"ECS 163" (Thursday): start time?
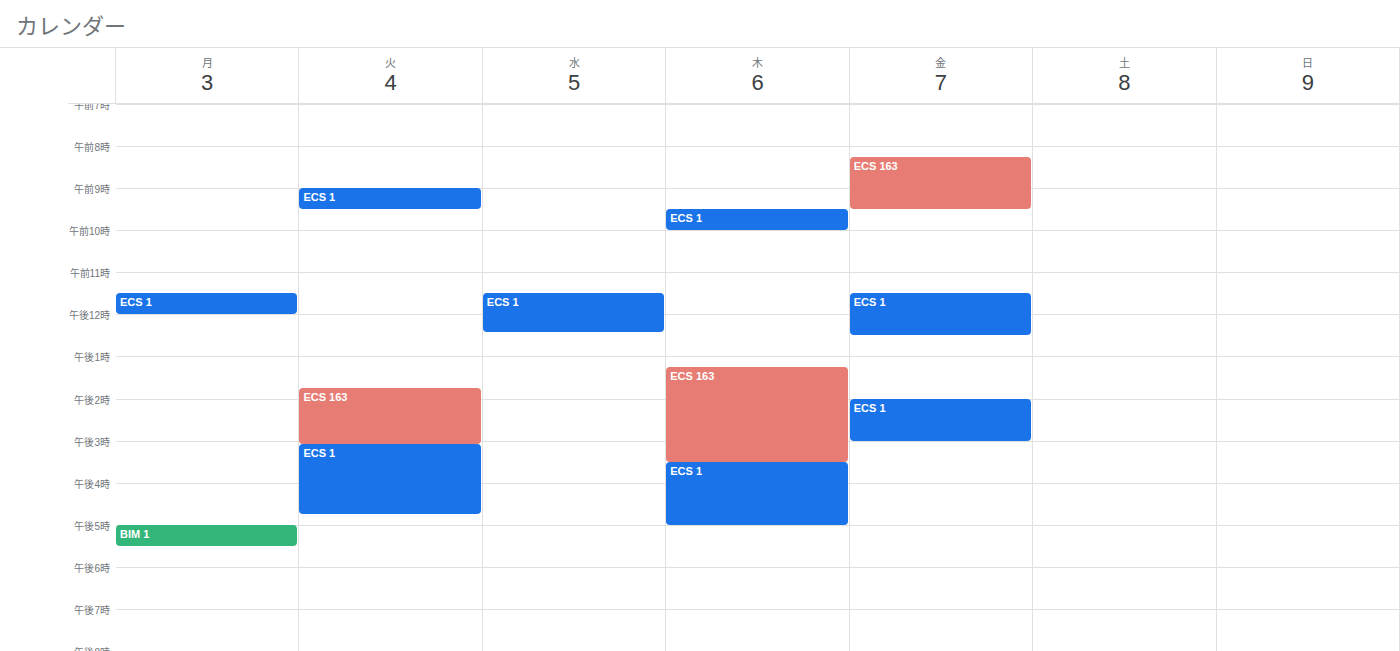
1:15 PM